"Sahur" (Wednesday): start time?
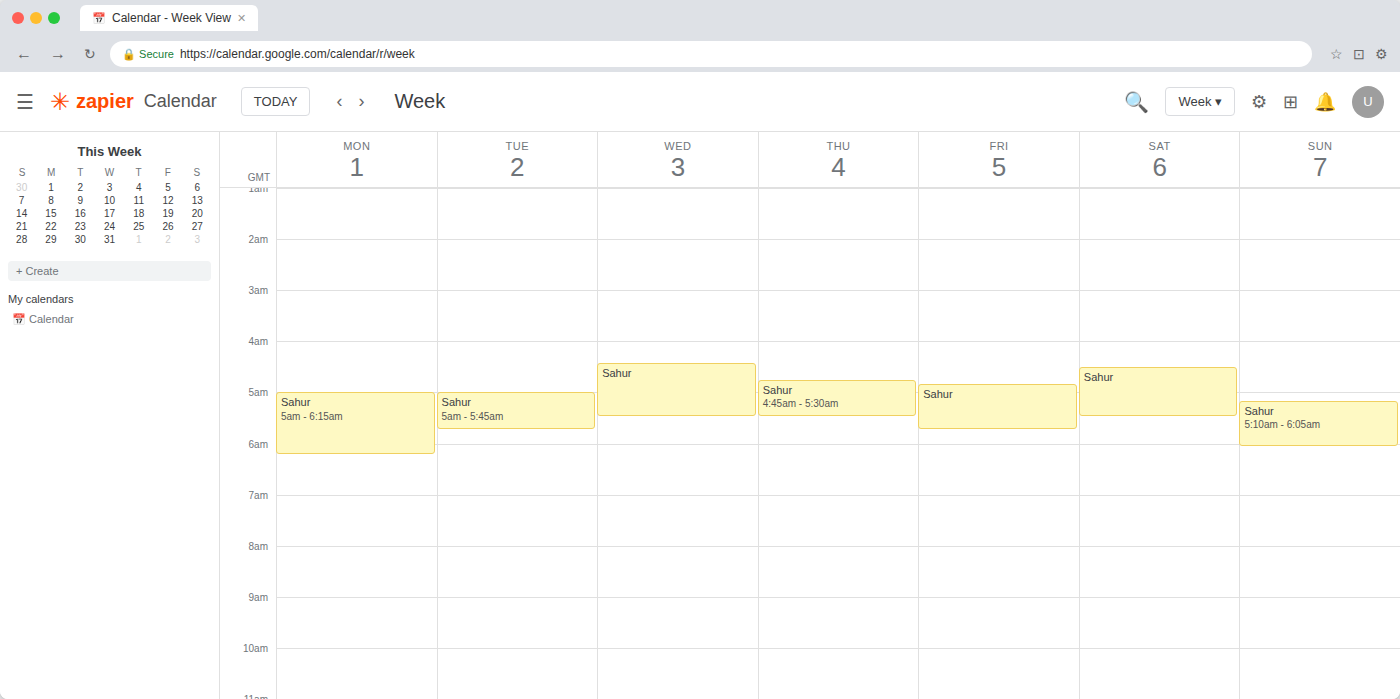
4:25 AM